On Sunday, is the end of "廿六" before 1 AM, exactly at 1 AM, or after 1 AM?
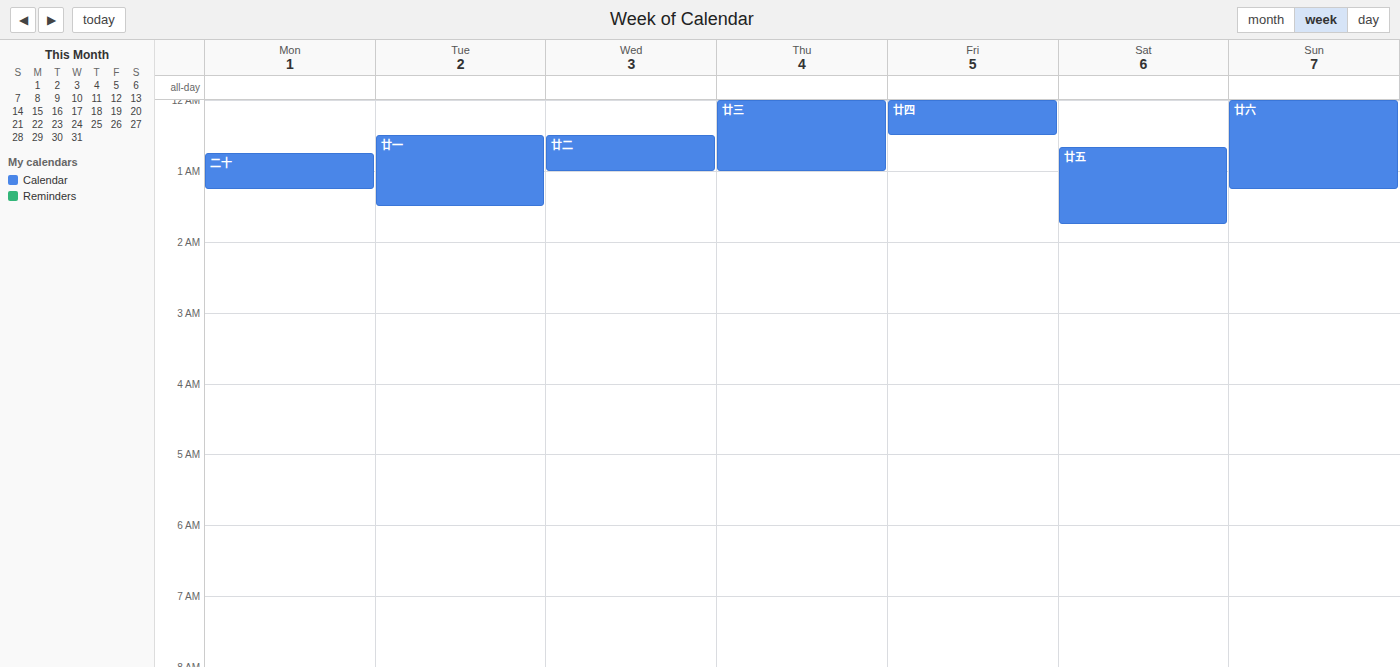
1:15 AM -- after 1 AM, 15 minutes below the 1 AM line.